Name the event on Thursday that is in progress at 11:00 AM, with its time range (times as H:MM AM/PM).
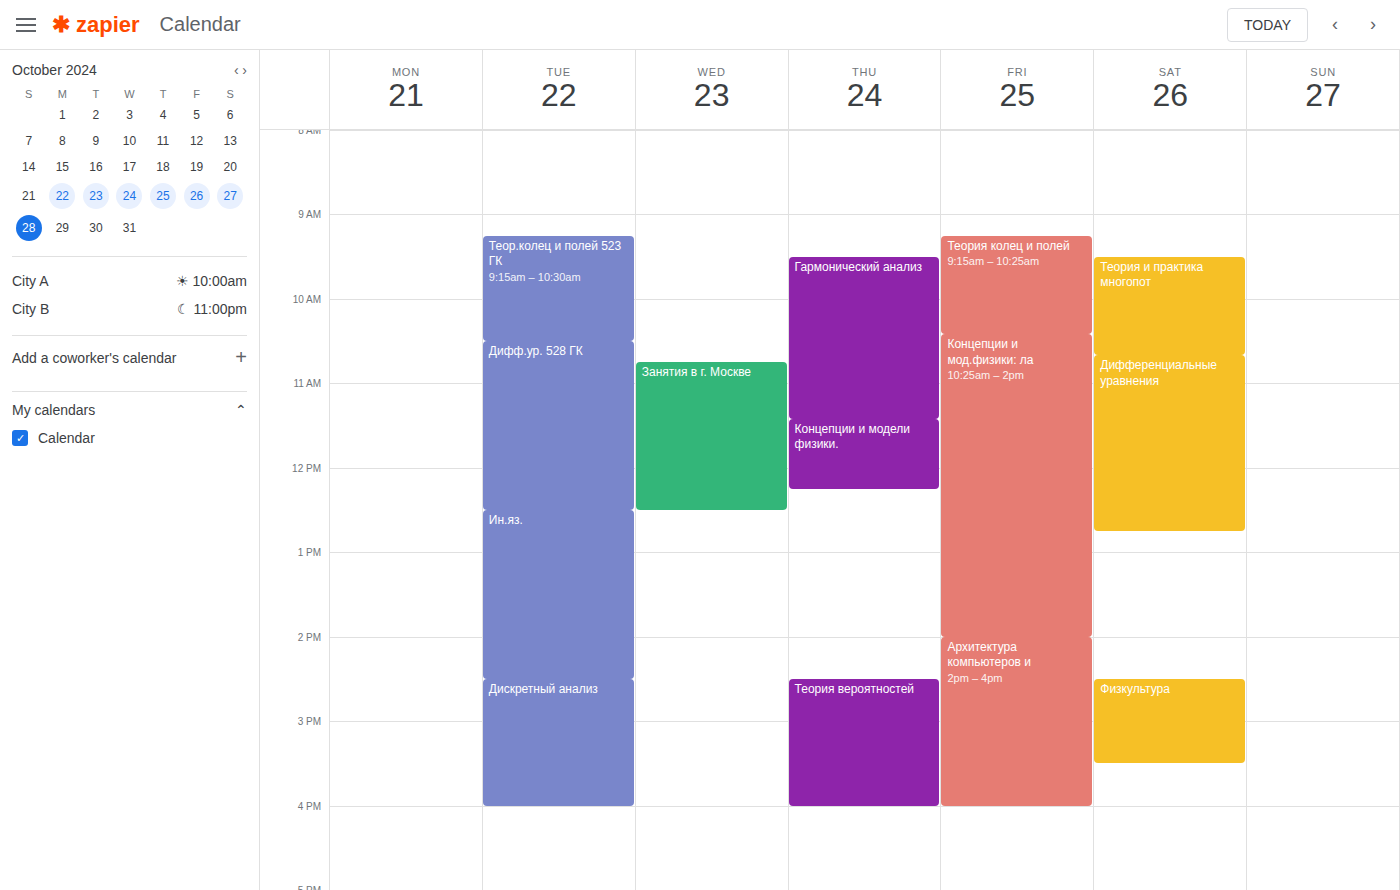
"Гармонический анализ", 9:30 AM to 11:25 AM